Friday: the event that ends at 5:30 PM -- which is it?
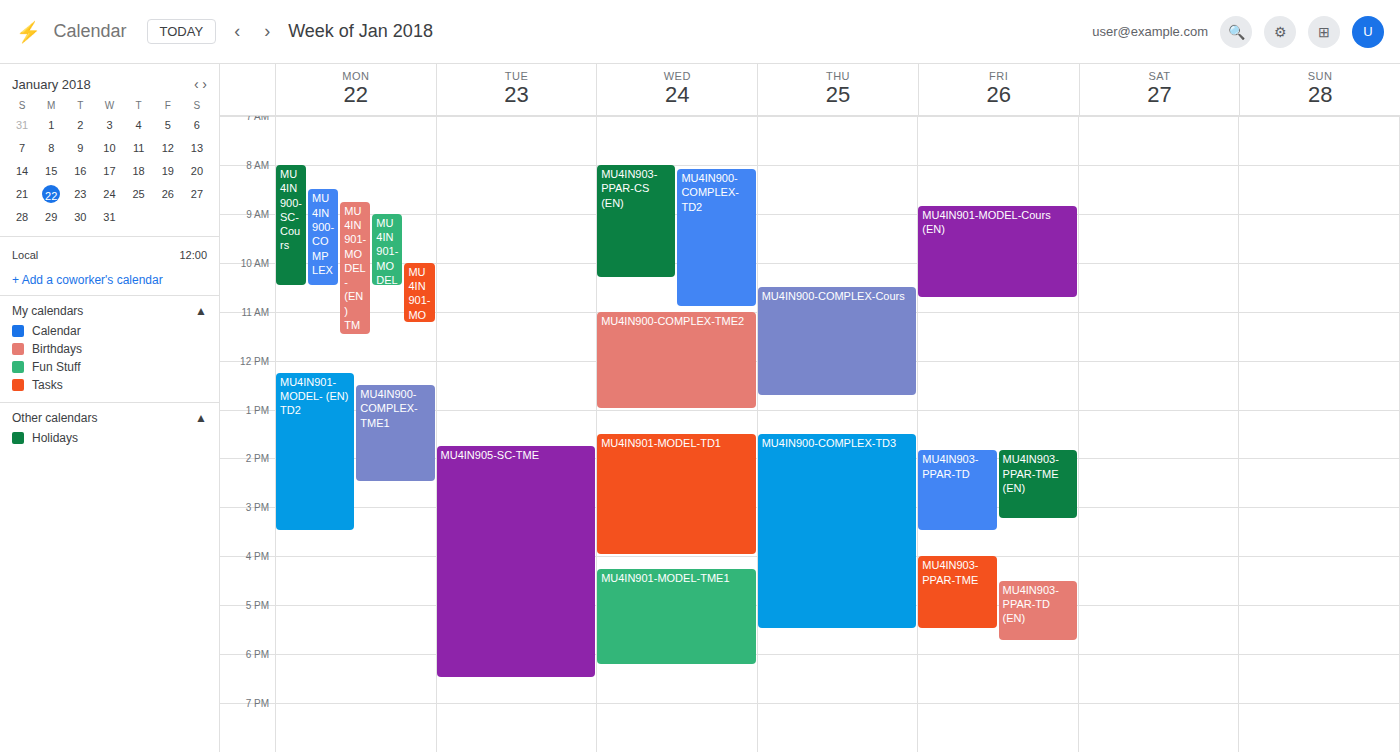
"MU4IN903-PPAR-TME"